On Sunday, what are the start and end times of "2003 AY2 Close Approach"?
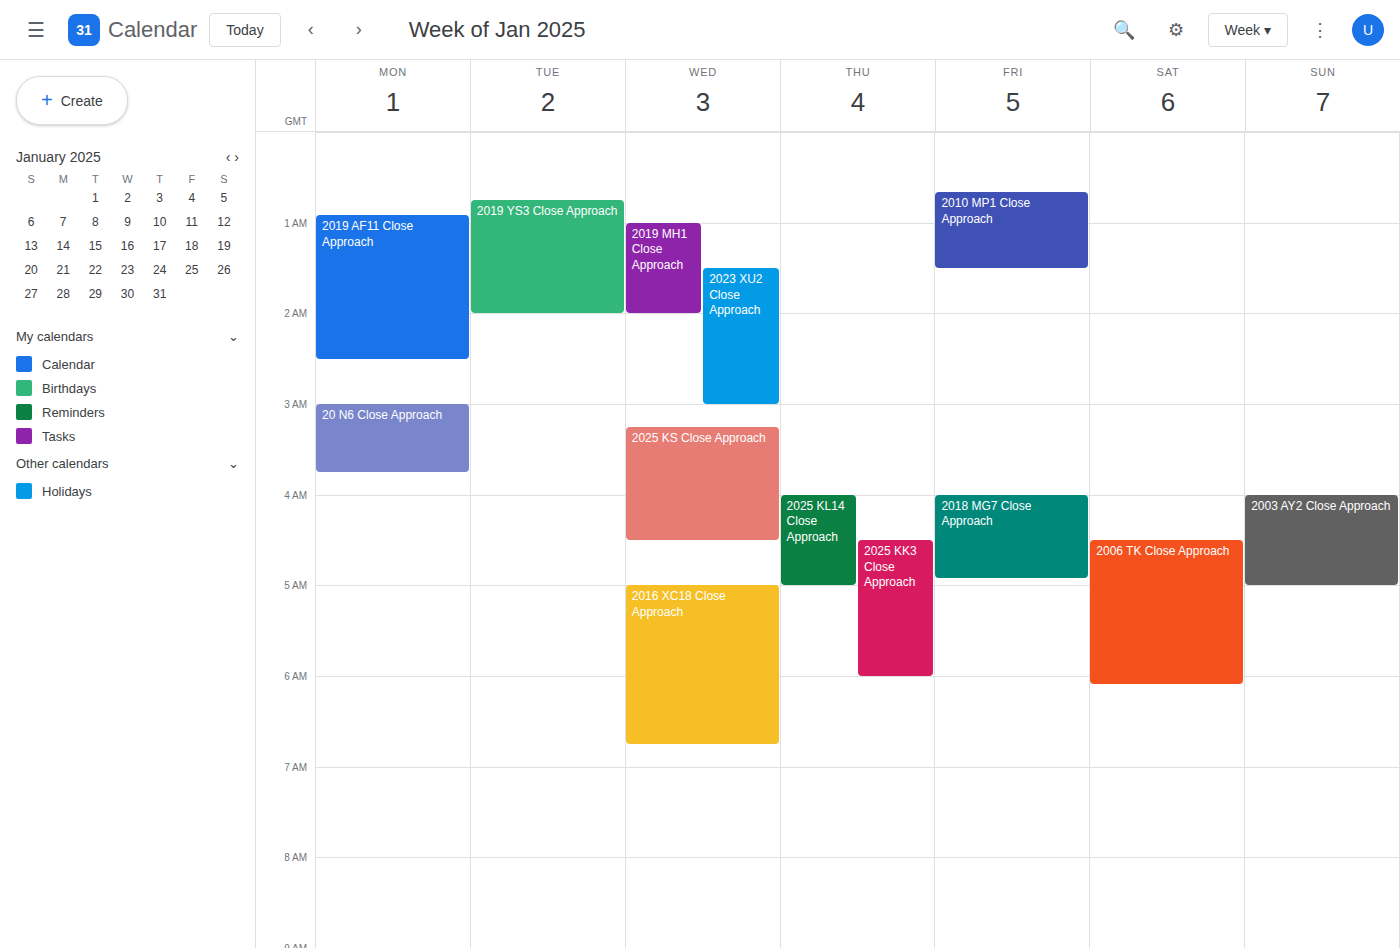
04:00 to 05:00